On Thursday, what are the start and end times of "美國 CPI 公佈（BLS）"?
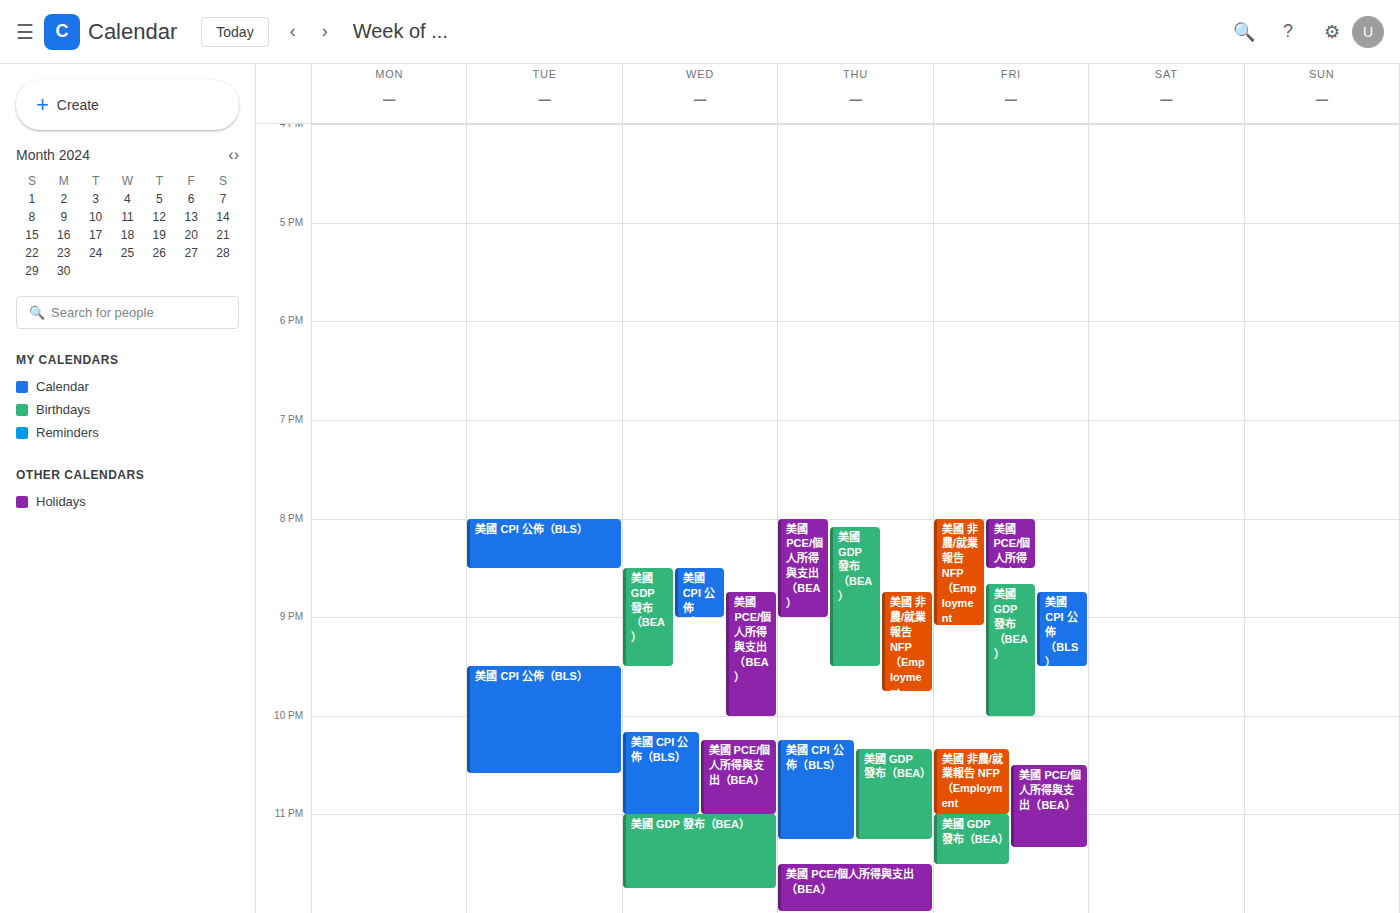
10:15 PM to 11:15 PM